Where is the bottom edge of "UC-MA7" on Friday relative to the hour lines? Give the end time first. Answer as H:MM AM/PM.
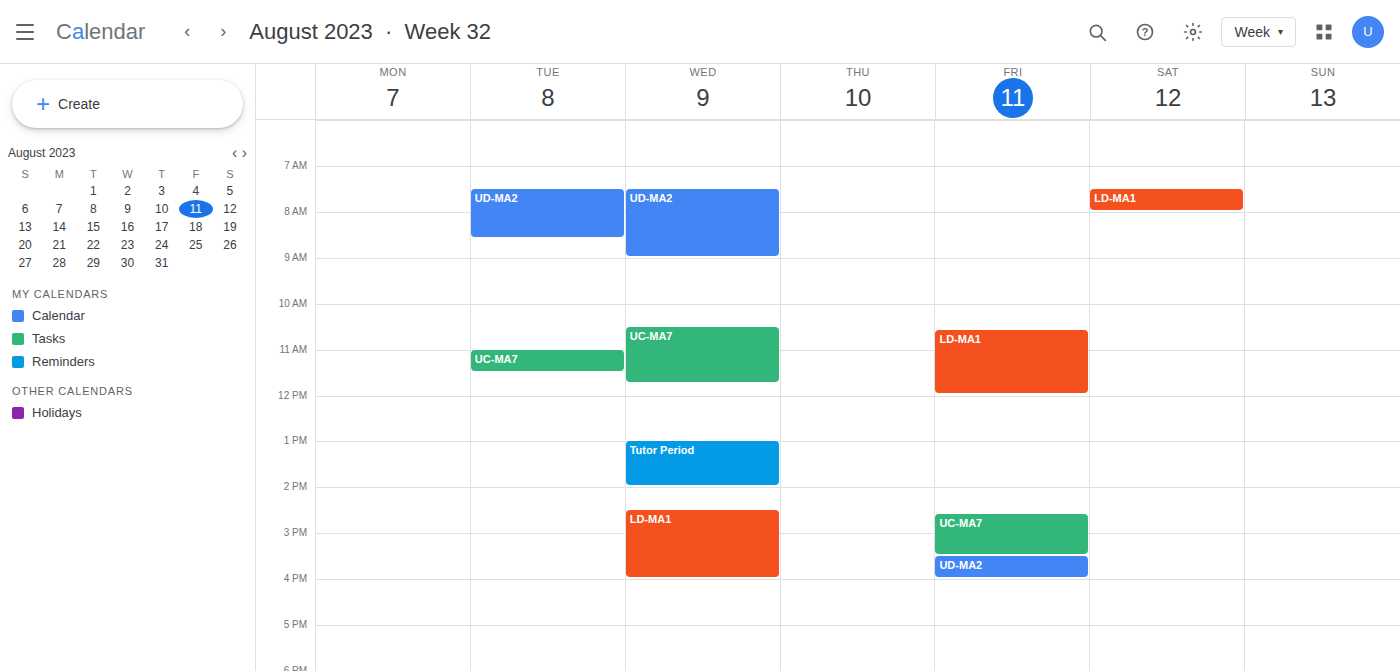
3:30 PM -- halfway between the 3 PM and 4 PM lines.